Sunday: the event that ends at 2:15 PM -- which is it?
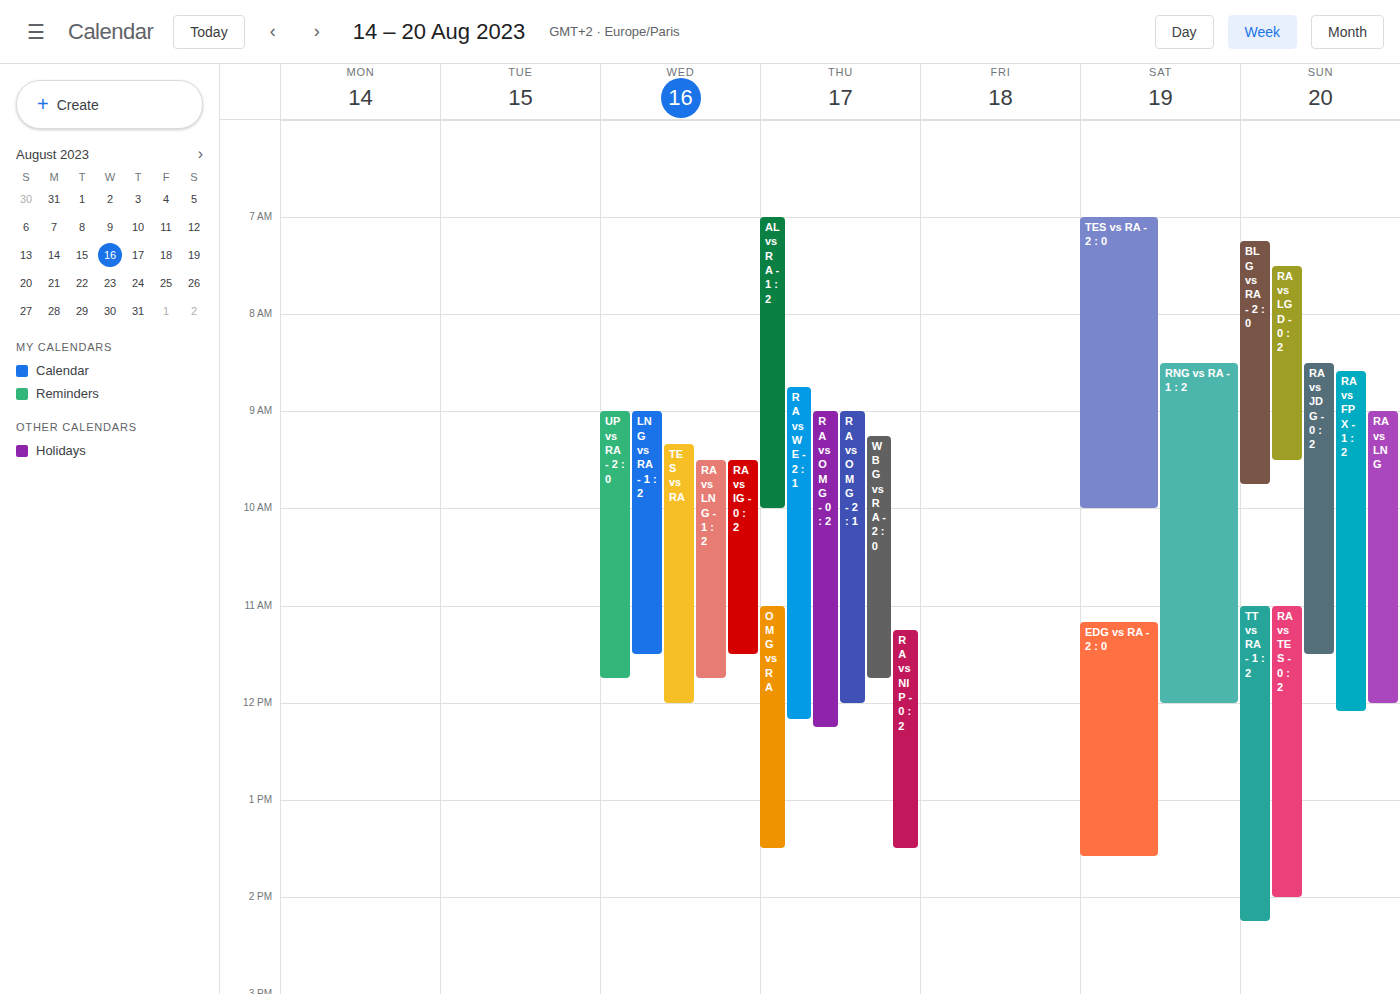
"TT vs RA - 1 : 2"